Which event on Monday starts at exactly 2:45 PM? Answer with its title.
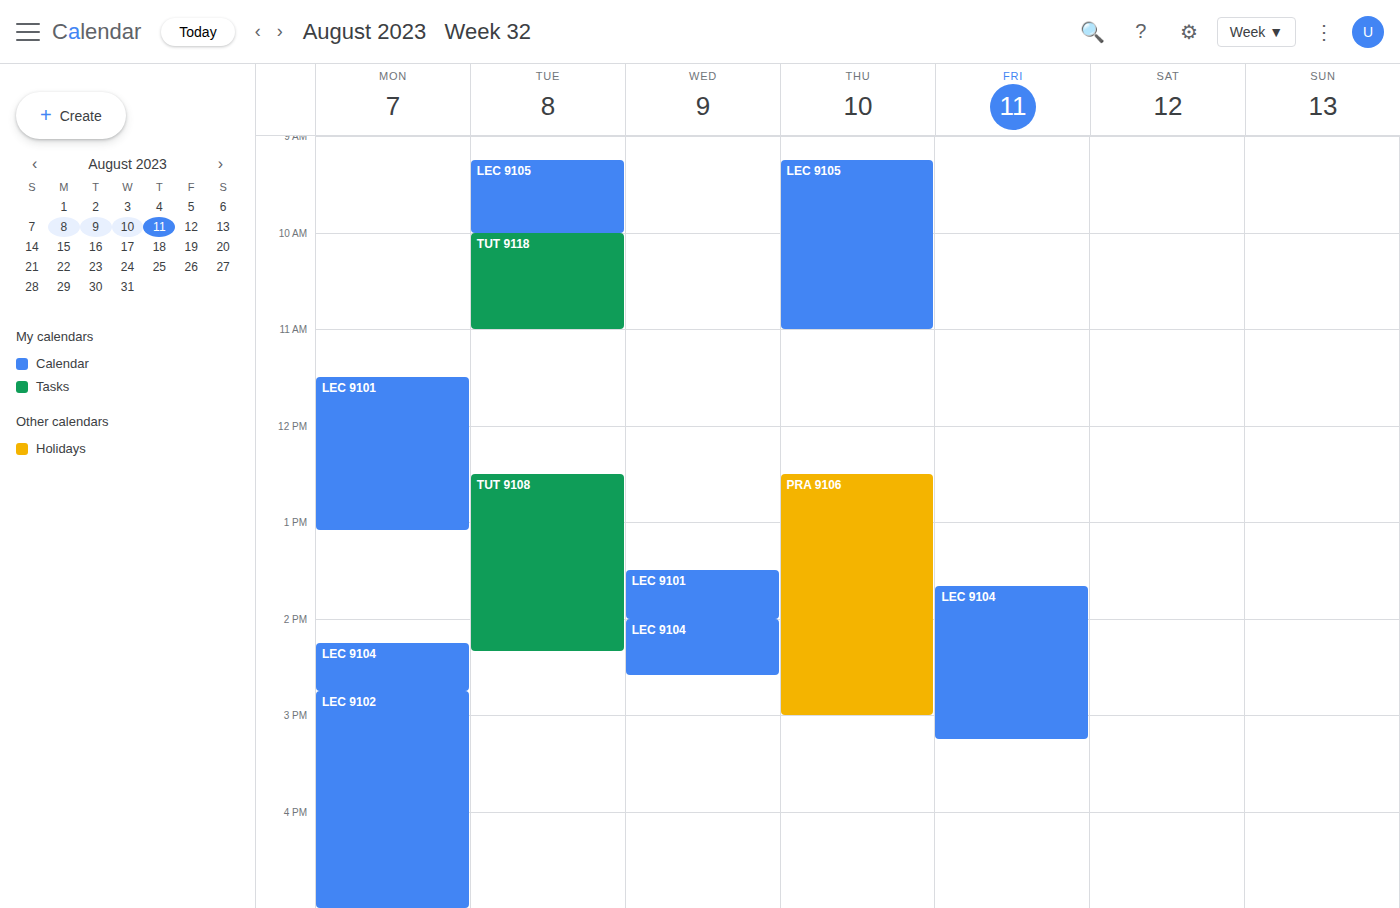
"LEC 9102"